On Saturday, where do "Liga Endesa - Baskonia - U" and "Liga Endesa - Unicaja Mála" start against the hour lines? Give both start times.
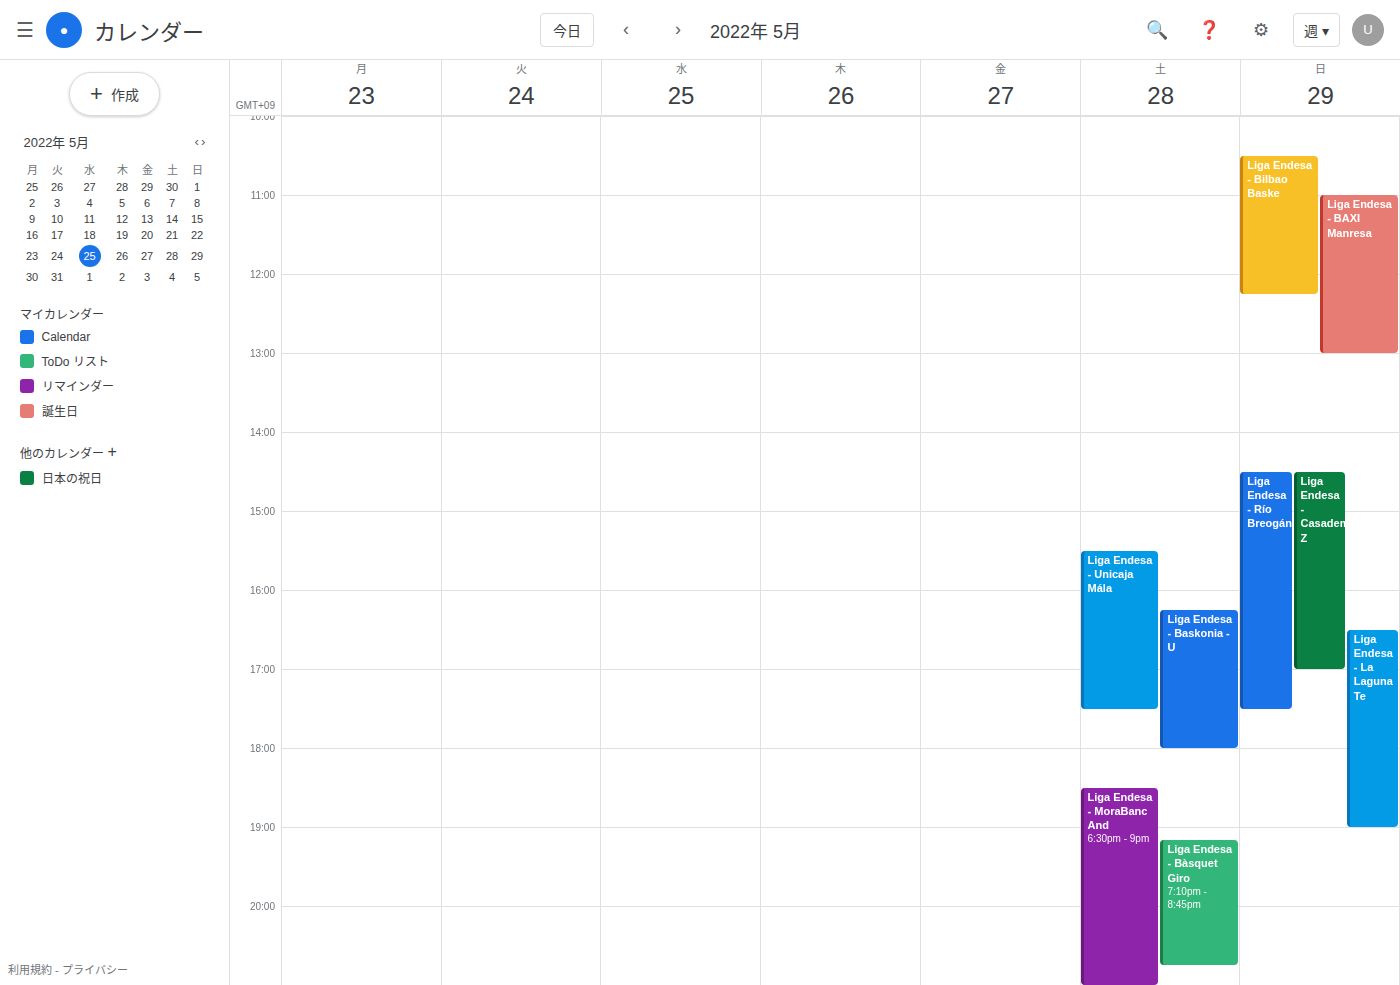
"Liga Endesa - Baskonia - U": 4:15 PM, neither: a quarter of the way from the 4 PM line to the 5 PM line. "Liga Endesa - Unicaja Mála": 3:30 PM, halfway between the 3 PM and 4 PM lines.